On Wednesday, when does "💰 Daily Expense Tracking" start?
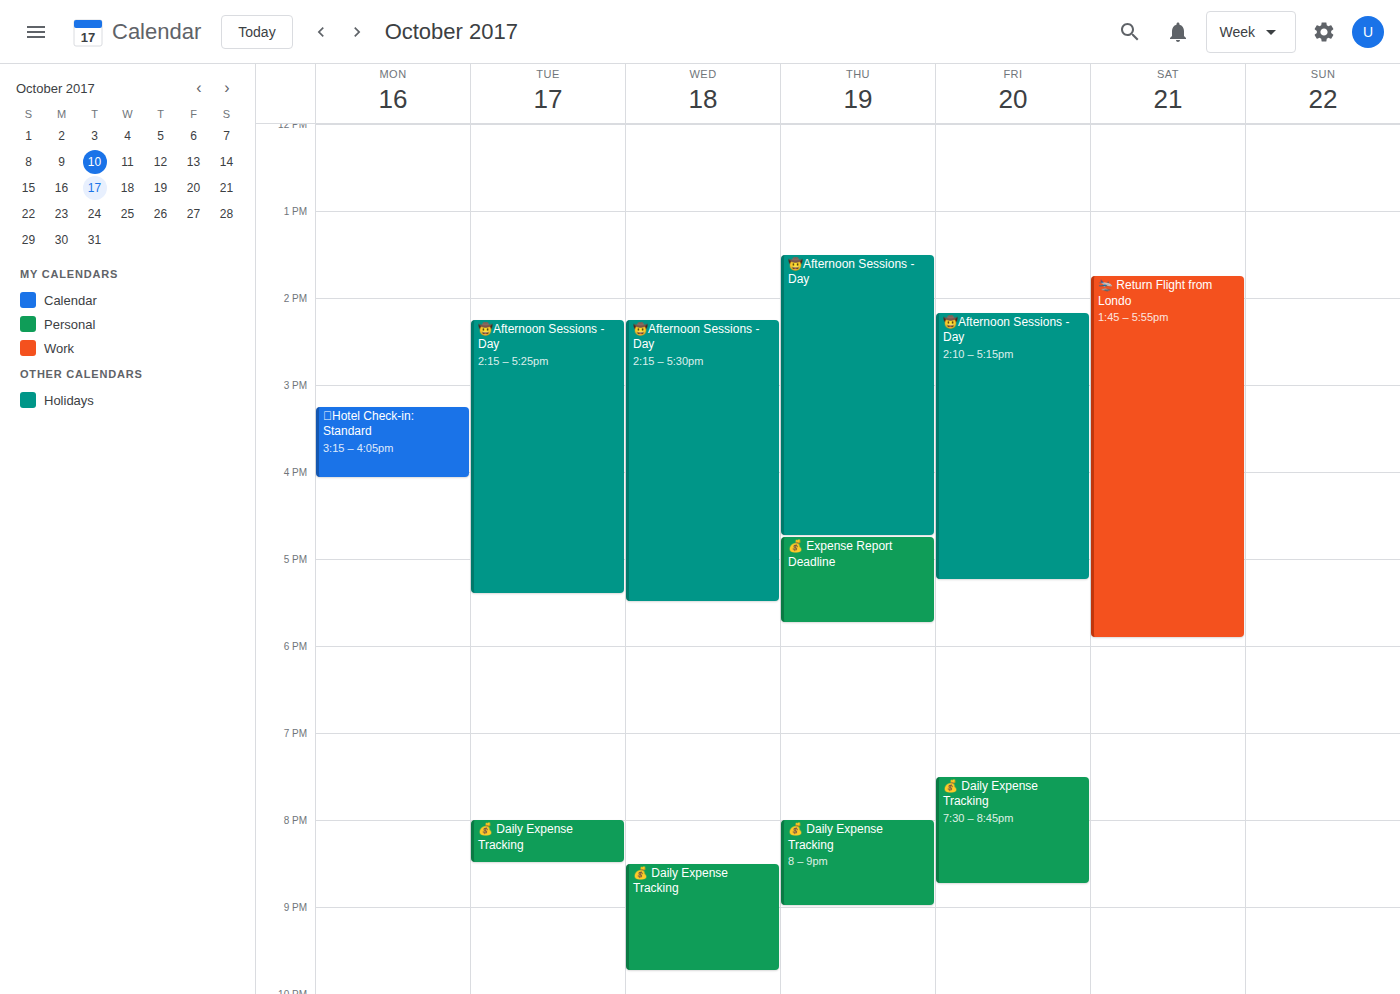
8:30 PM